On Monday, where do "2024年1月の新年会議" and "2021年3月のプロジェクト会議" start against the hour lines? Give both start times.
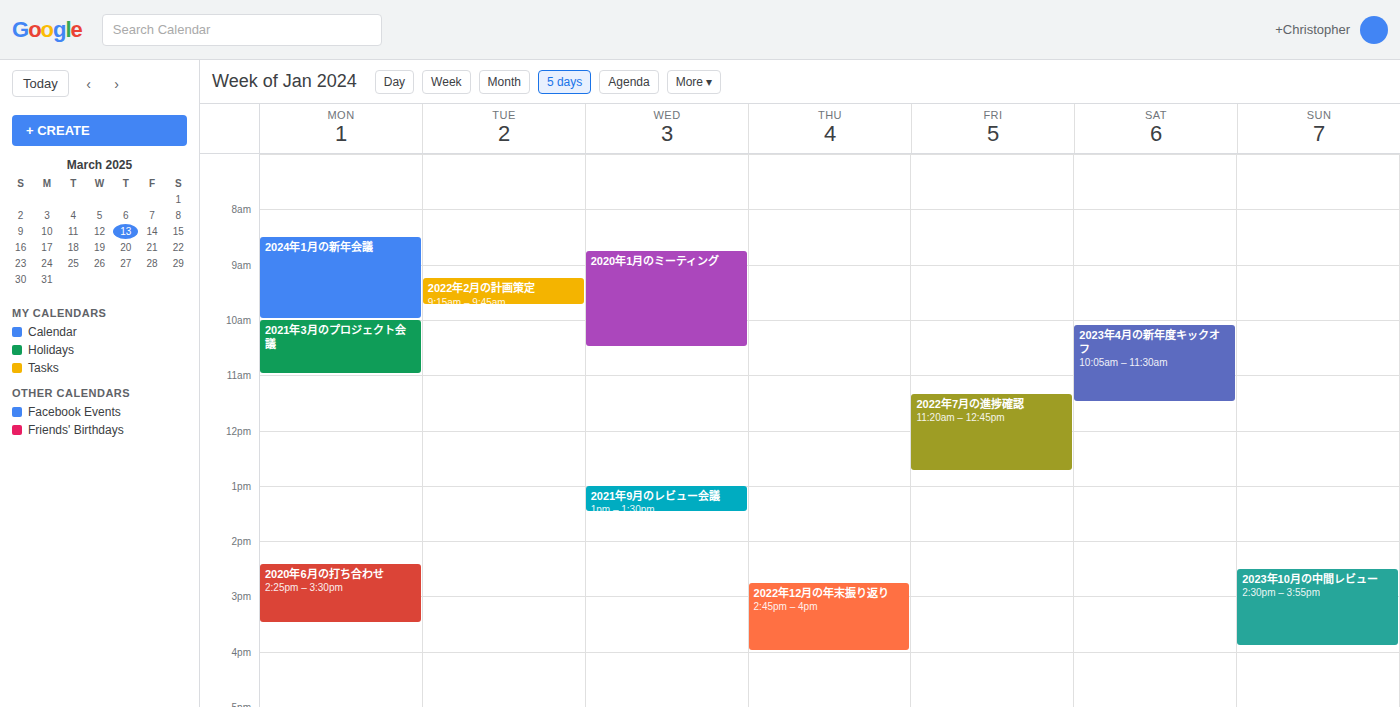
"2024年1月の新年会議": 8:30 AM, halfway between the 8 AM and 9 AM lines. "2021年3月のプロジェクト会議": 10:00 AM, exactly on the 10 AM line.